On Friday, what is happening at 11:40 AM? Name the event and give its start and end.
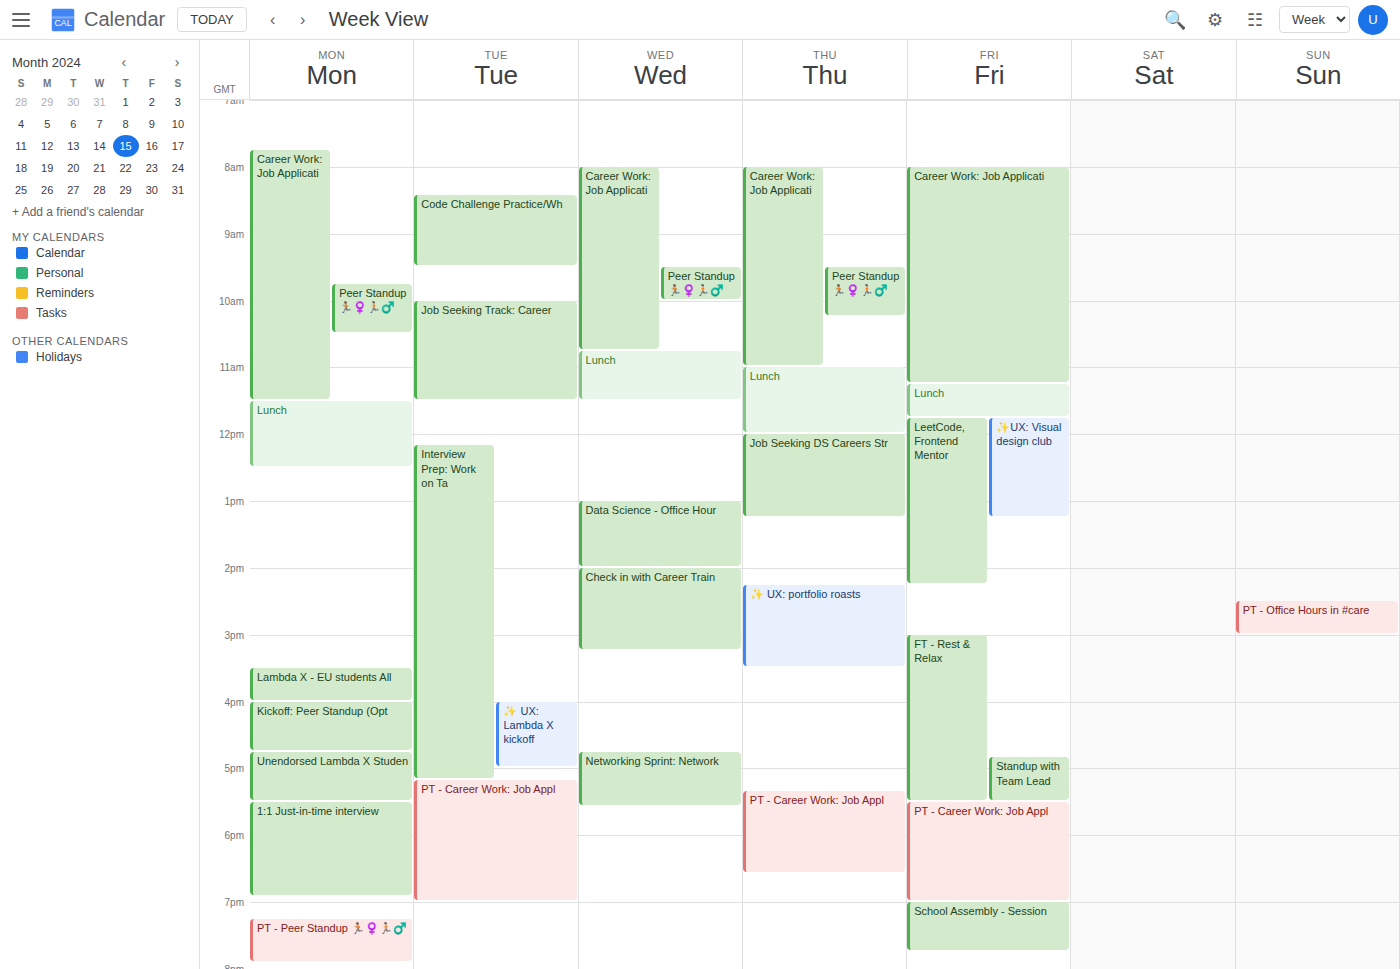
"Lunch", 11:15 AM to 11:45 AM